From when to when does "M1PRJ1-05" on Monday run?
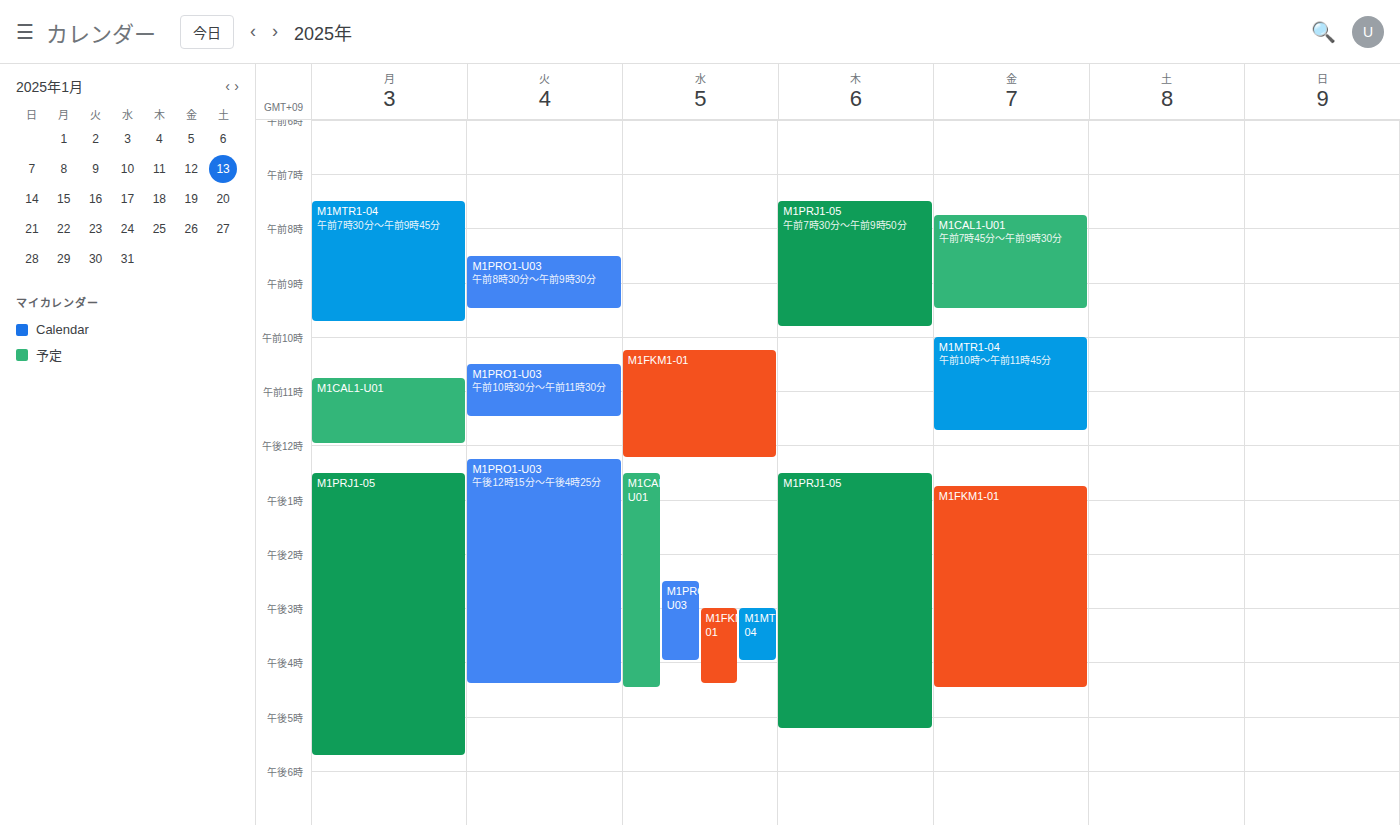
12:30 PM to 5:45 PM